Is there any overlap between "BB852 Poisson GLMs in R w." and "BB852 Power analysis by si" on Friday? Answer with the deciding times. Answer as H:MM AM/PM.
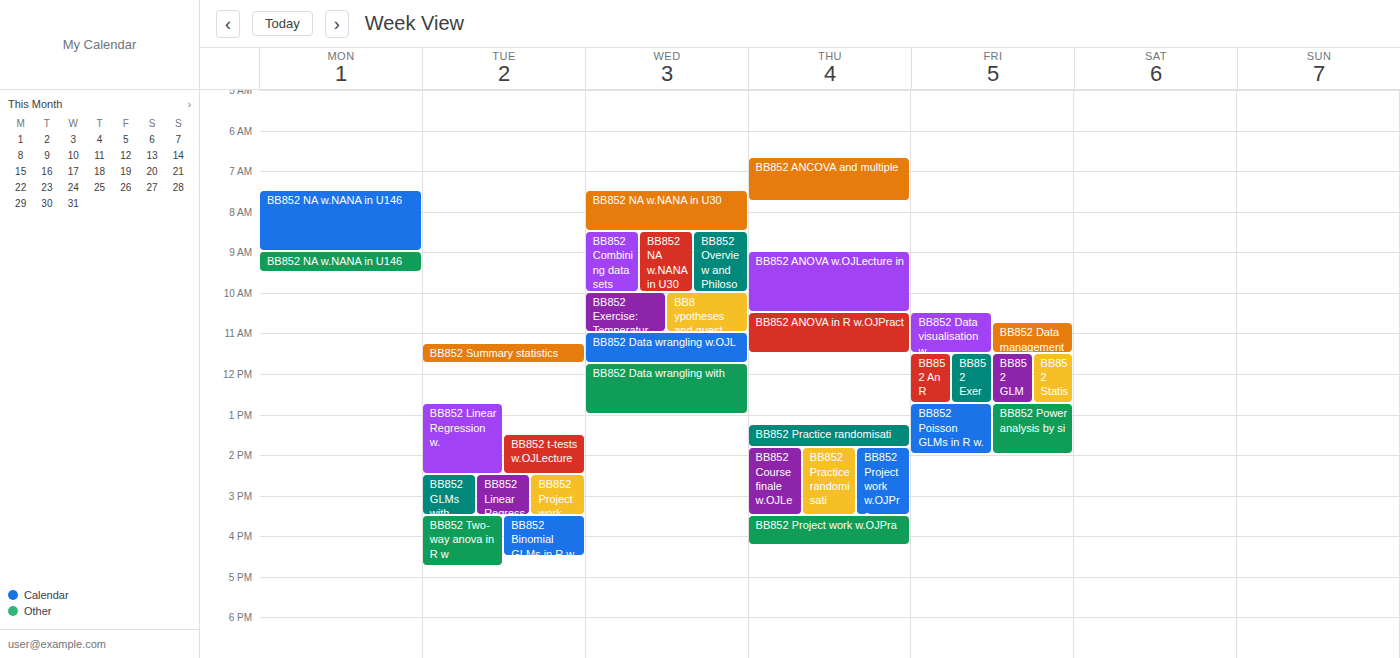
"BB852 Poisson GLMs in R w." runs 12:45 PM to 2:00 PM, inside "BB852 Power analysis by si" -- they overlap.